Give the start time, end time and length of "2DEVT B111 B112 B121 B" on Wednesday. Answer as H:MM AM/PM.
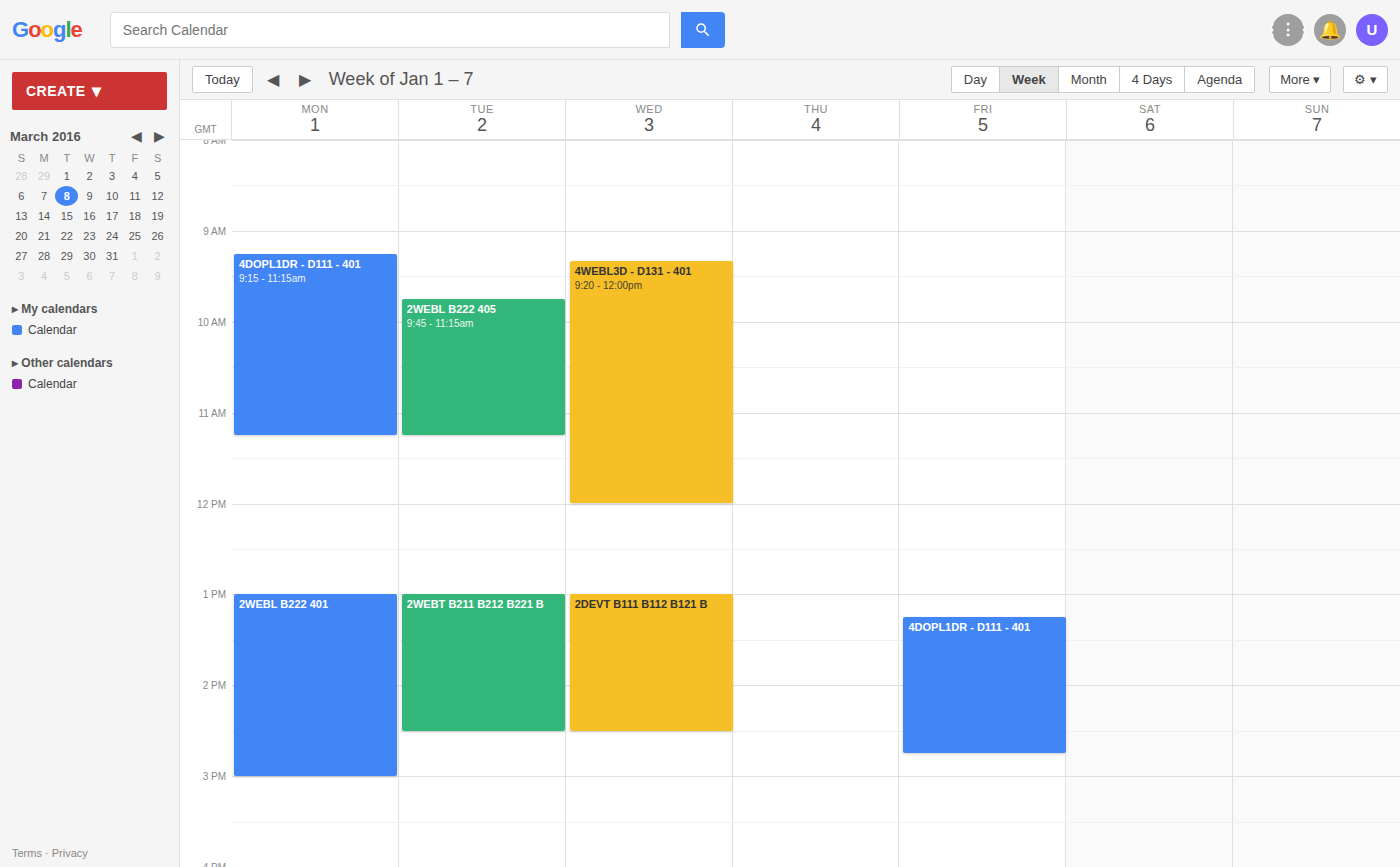
1:00 PM to 2:30 PM, 1 hour 30 minutes